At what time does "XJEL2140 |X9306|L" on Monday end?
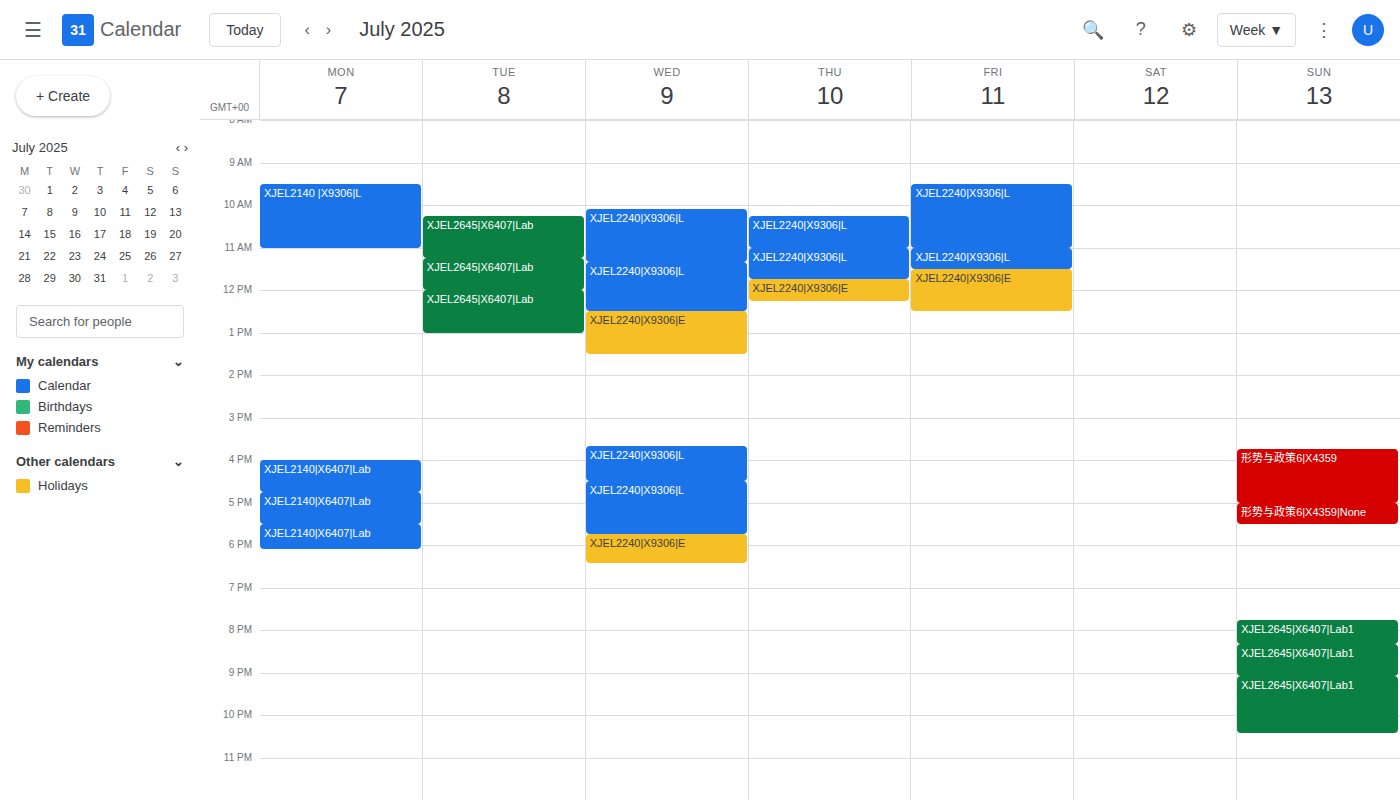
11:00 AM